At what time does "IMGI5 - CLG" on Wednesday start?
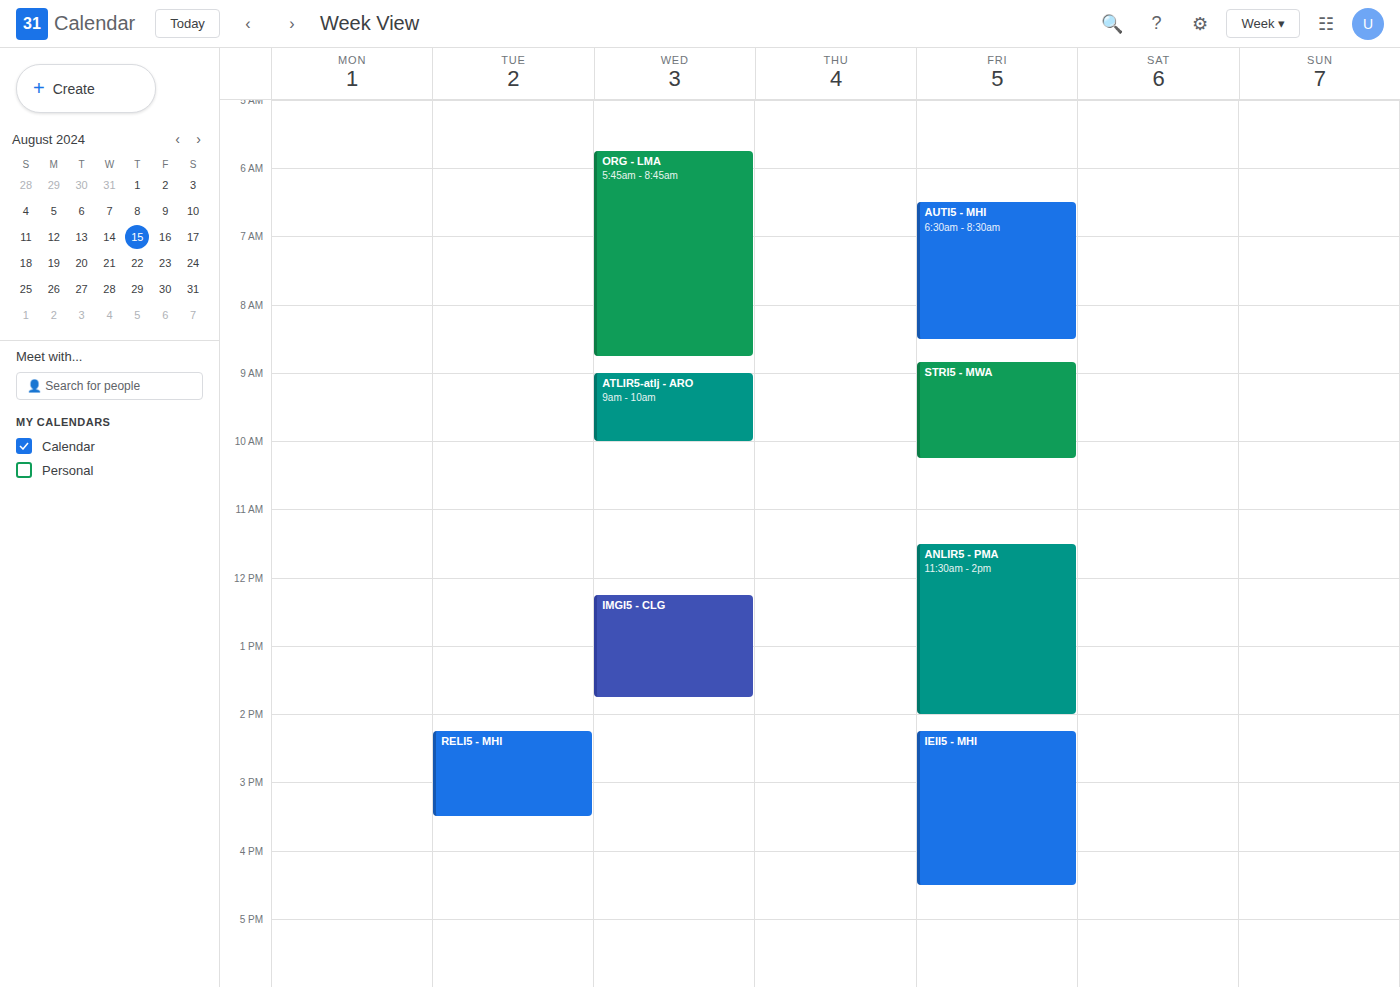
12:15 PM